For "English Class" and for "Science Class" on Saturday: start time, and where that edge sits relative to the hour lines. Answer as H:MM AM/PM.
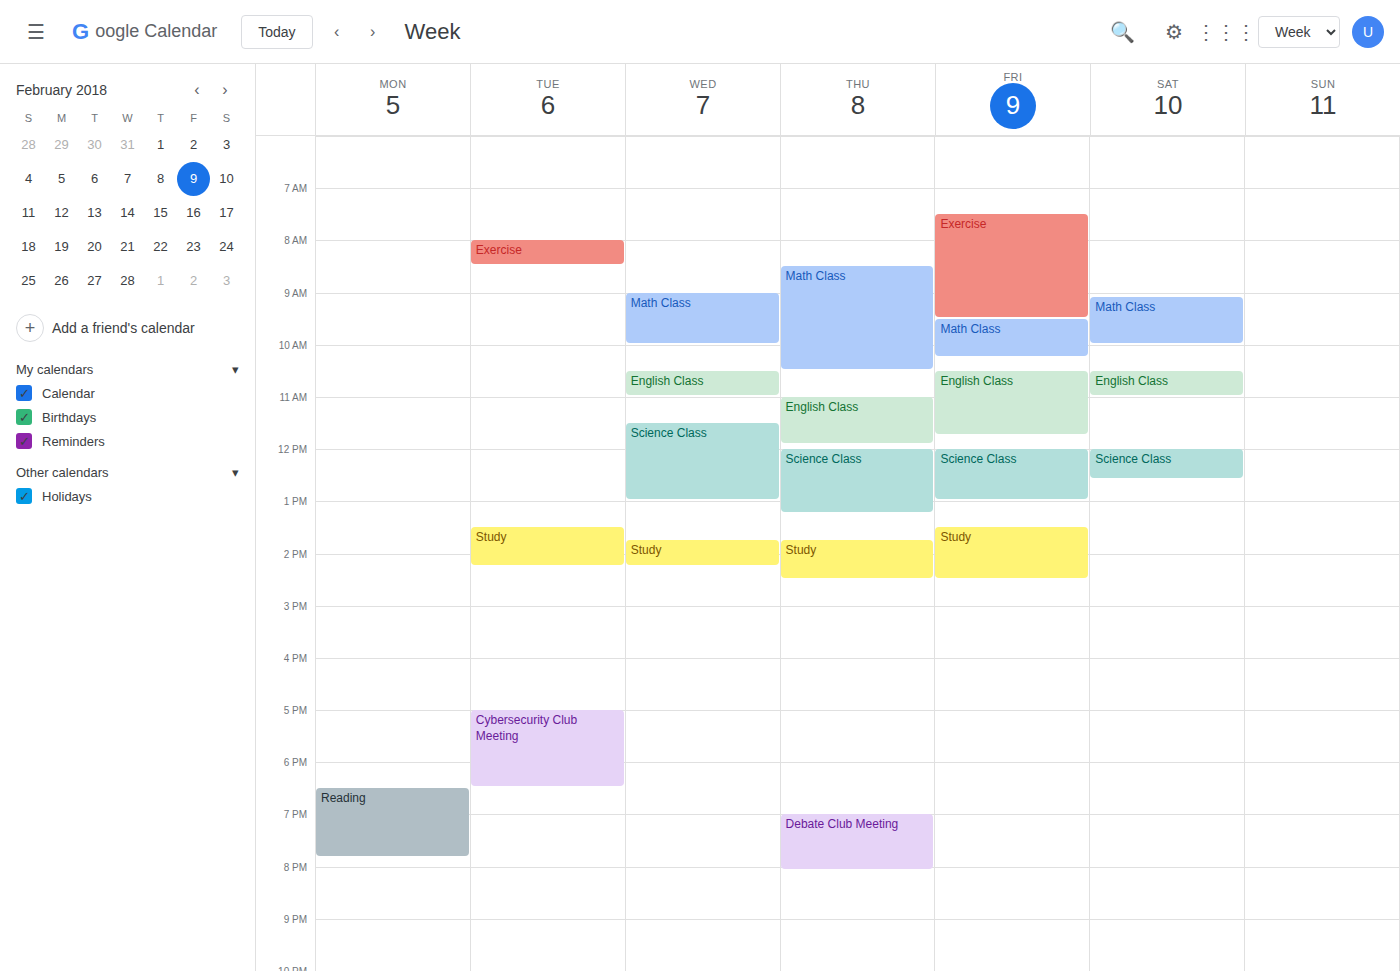
"English Class": 10:30 AM, halfway between the 10 AM and 11 AM lines. "Science Class": 12:00 PM, exactly on the 12 PM line.